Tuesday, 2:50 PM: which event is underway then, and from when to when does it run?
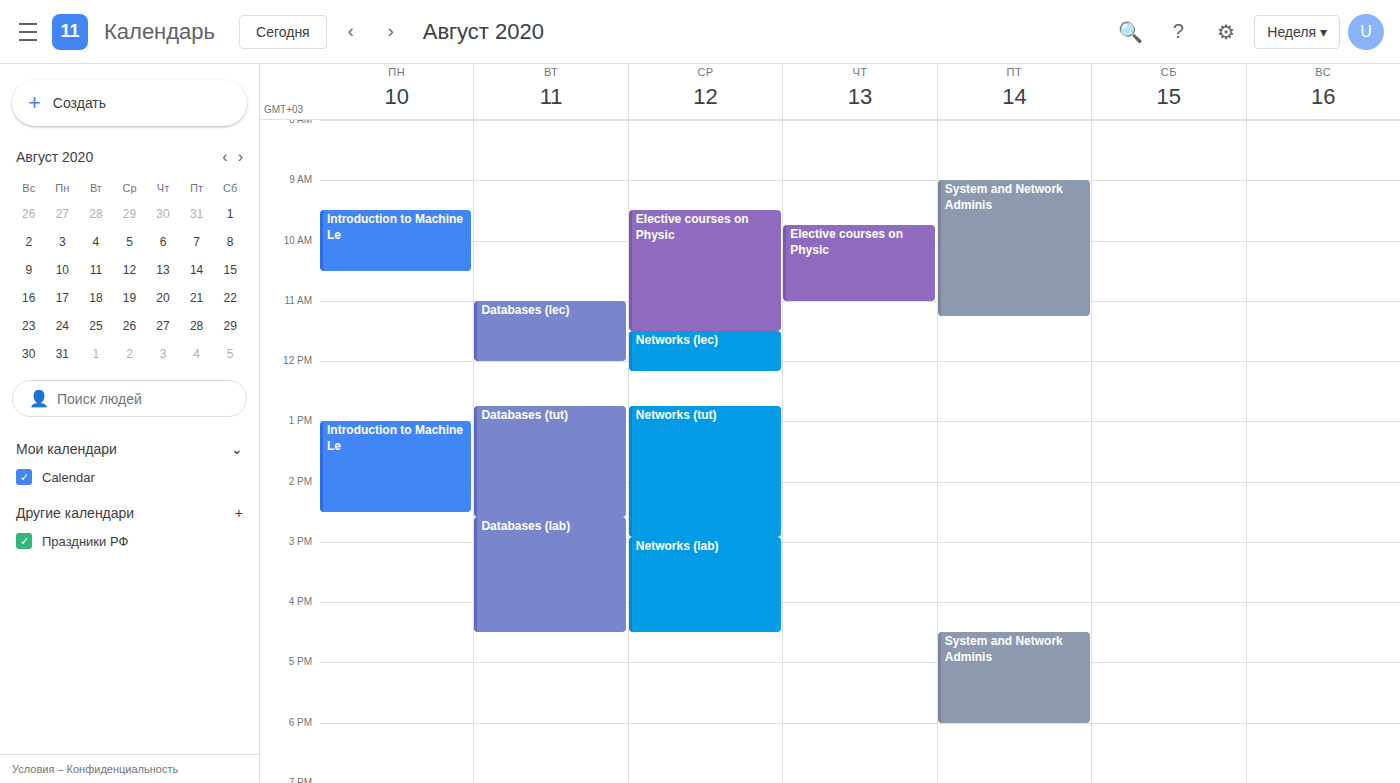
"Databases (lab)", 2:35 PM to 4:30 PM